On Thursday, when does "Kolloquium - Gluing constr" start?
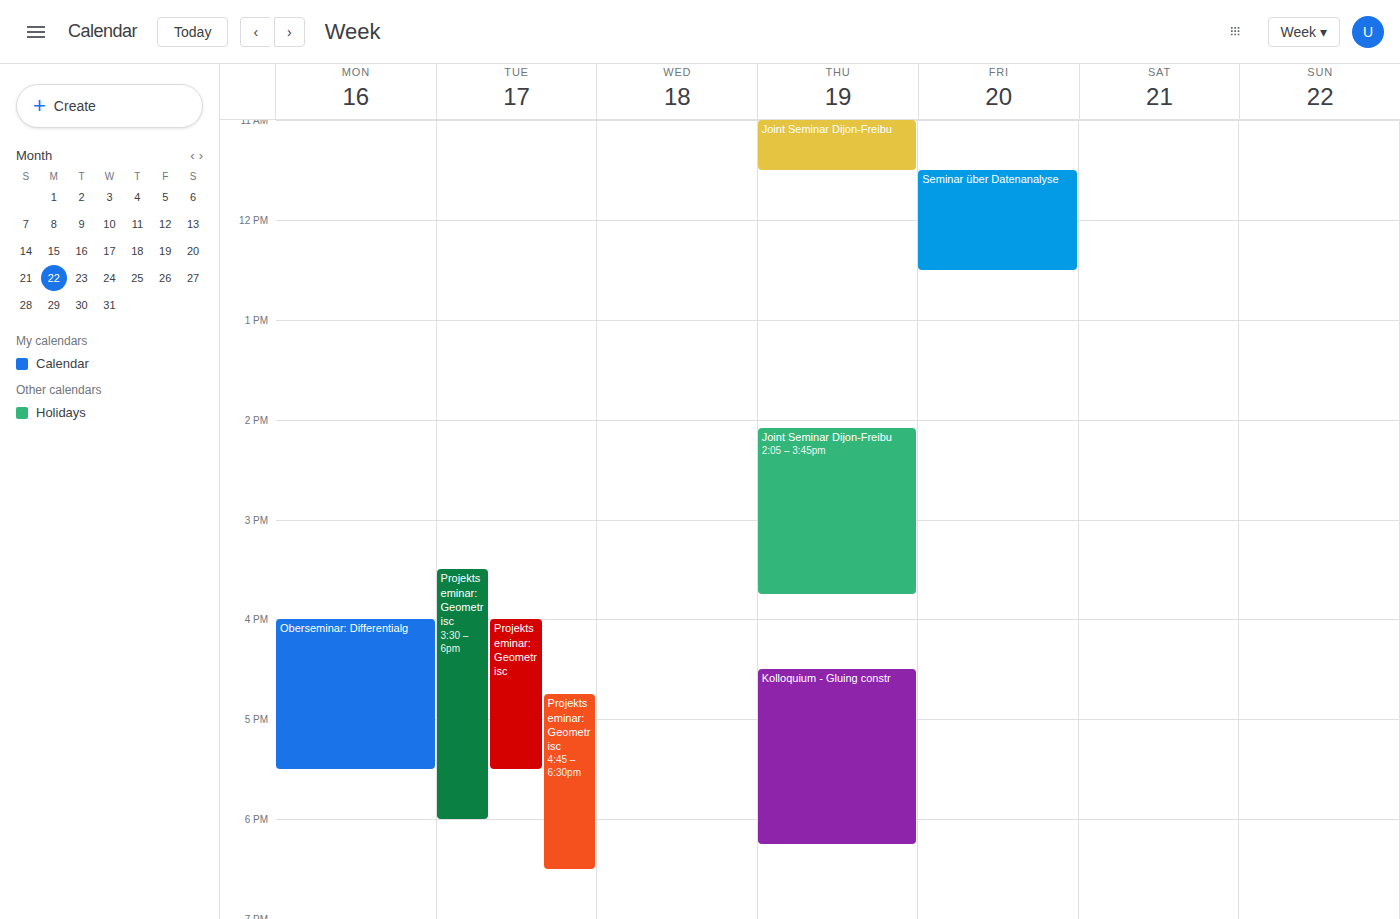
4:30 PM